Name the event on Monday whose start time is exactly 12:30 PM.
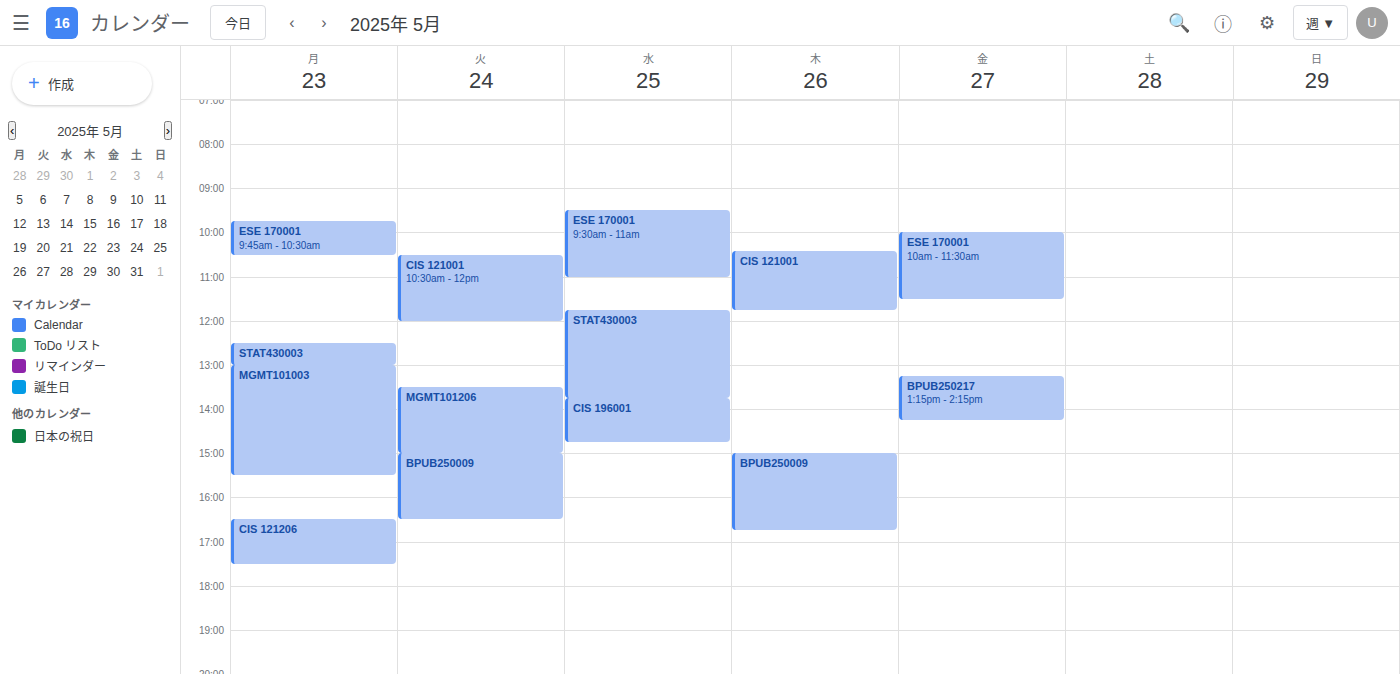
"STAT430003"